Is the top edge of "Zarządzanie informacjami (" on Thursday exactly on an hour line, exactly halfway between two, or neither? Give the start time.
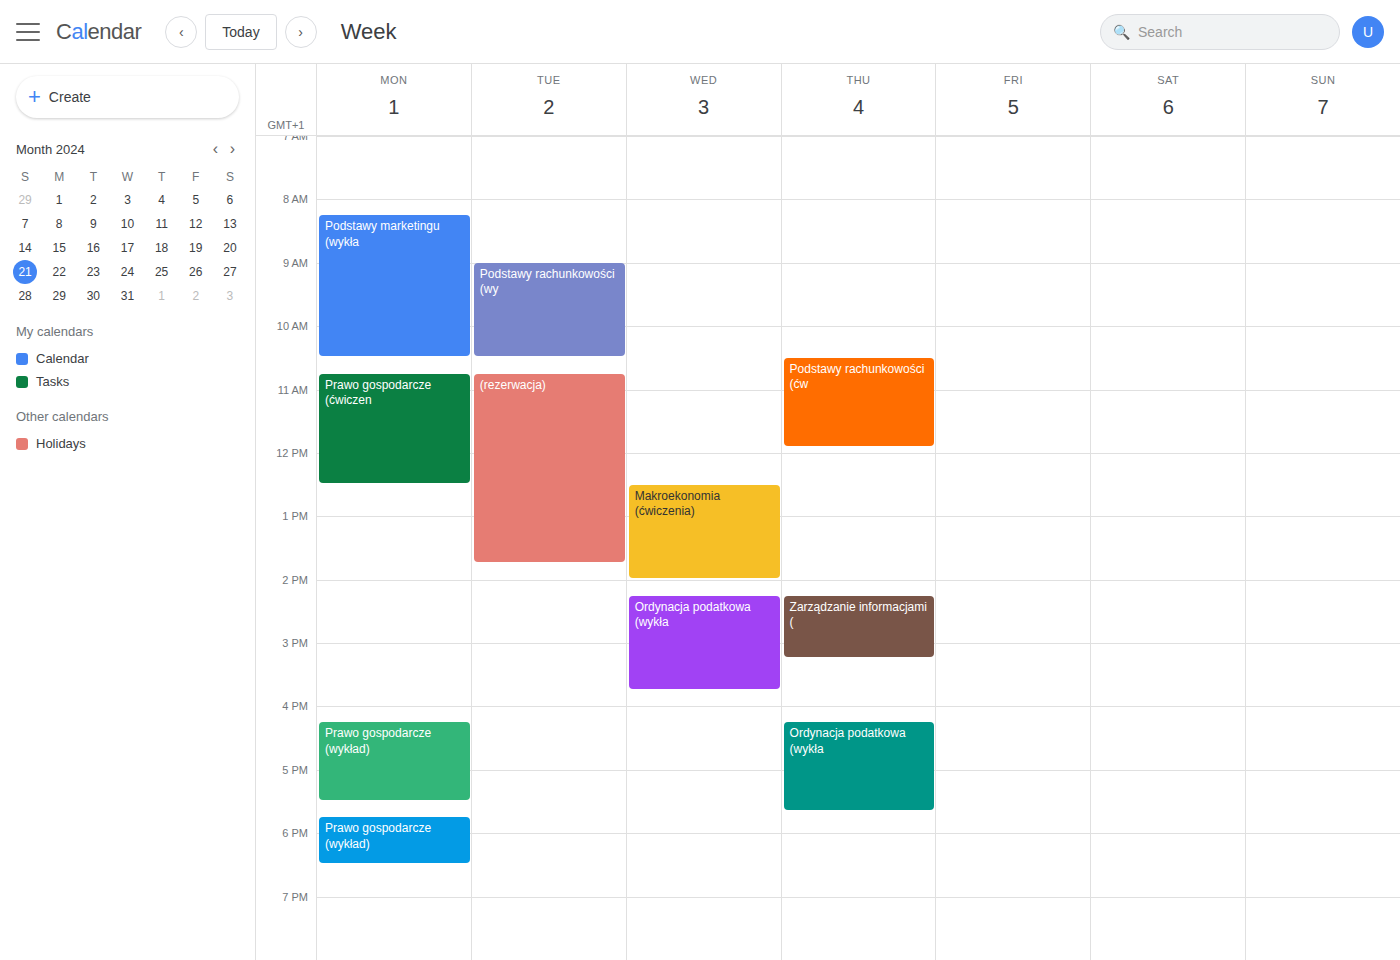
14:15 -- neither: a quarter of the way from the 14:00 line to the 15:00 line.